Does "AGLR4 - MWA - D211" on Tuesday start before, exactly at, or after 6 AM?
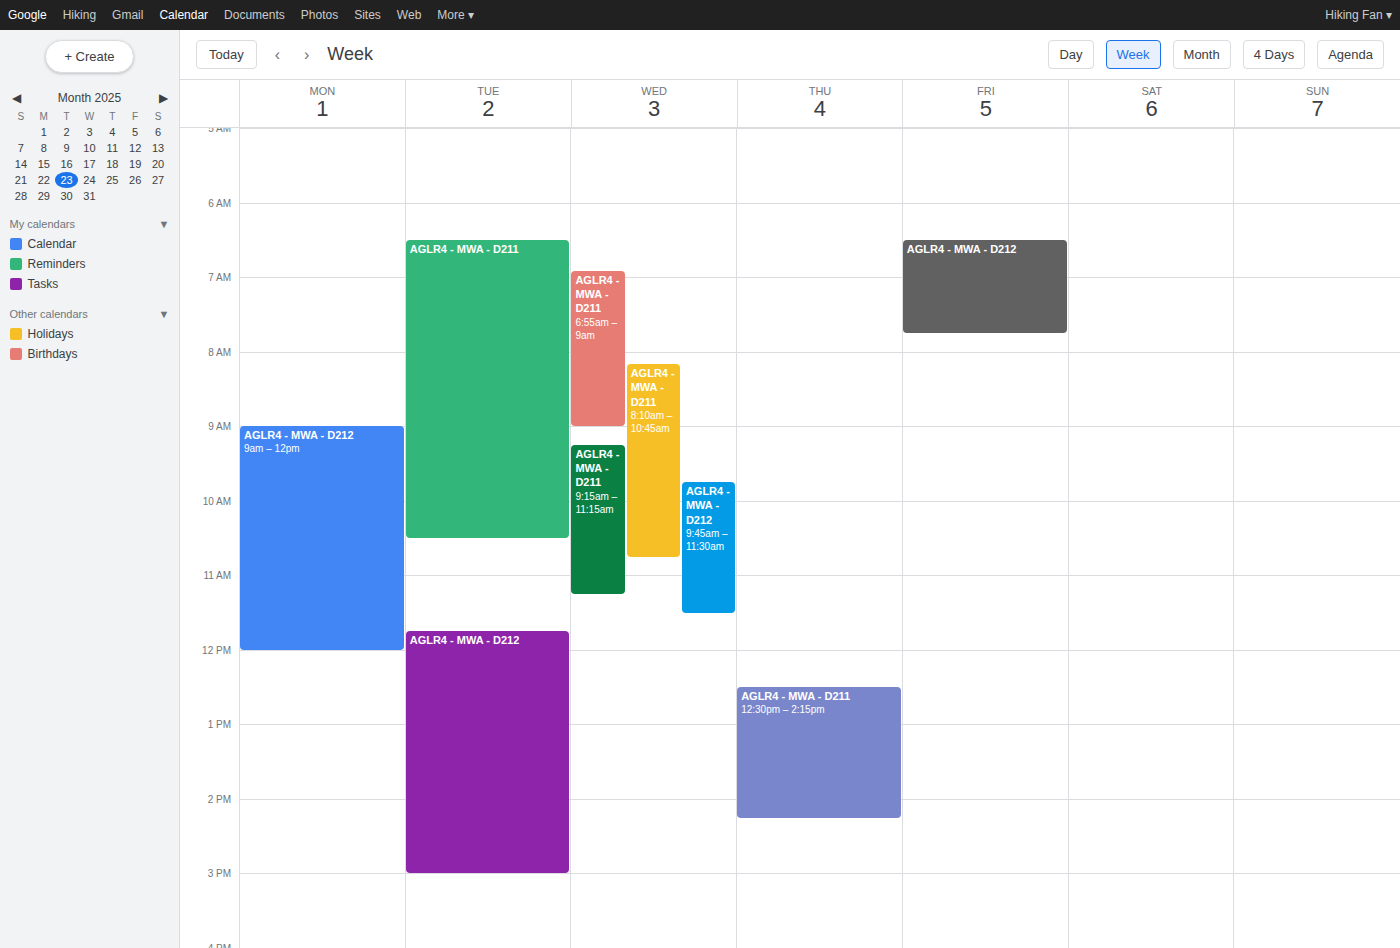
6:30 AM -- after 6 AM, 30 minutes below the 6 AM line.